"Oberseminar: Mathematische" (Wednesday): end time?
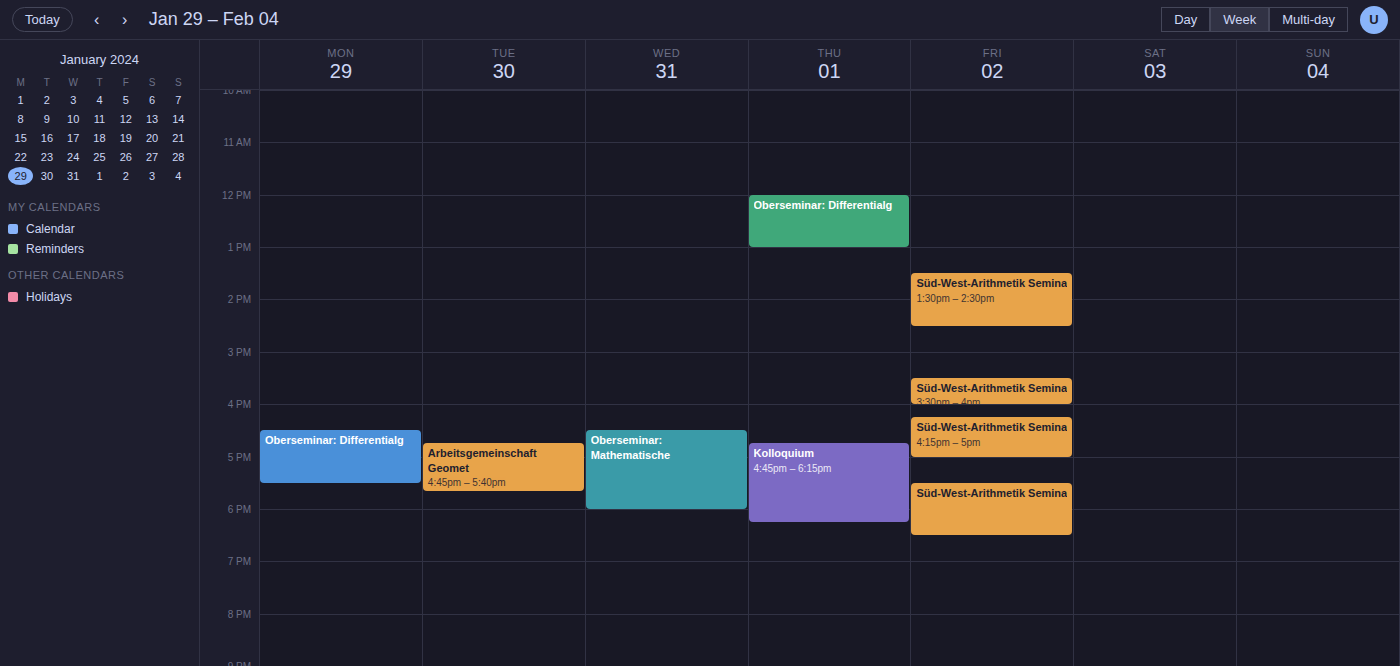
6:00 PM